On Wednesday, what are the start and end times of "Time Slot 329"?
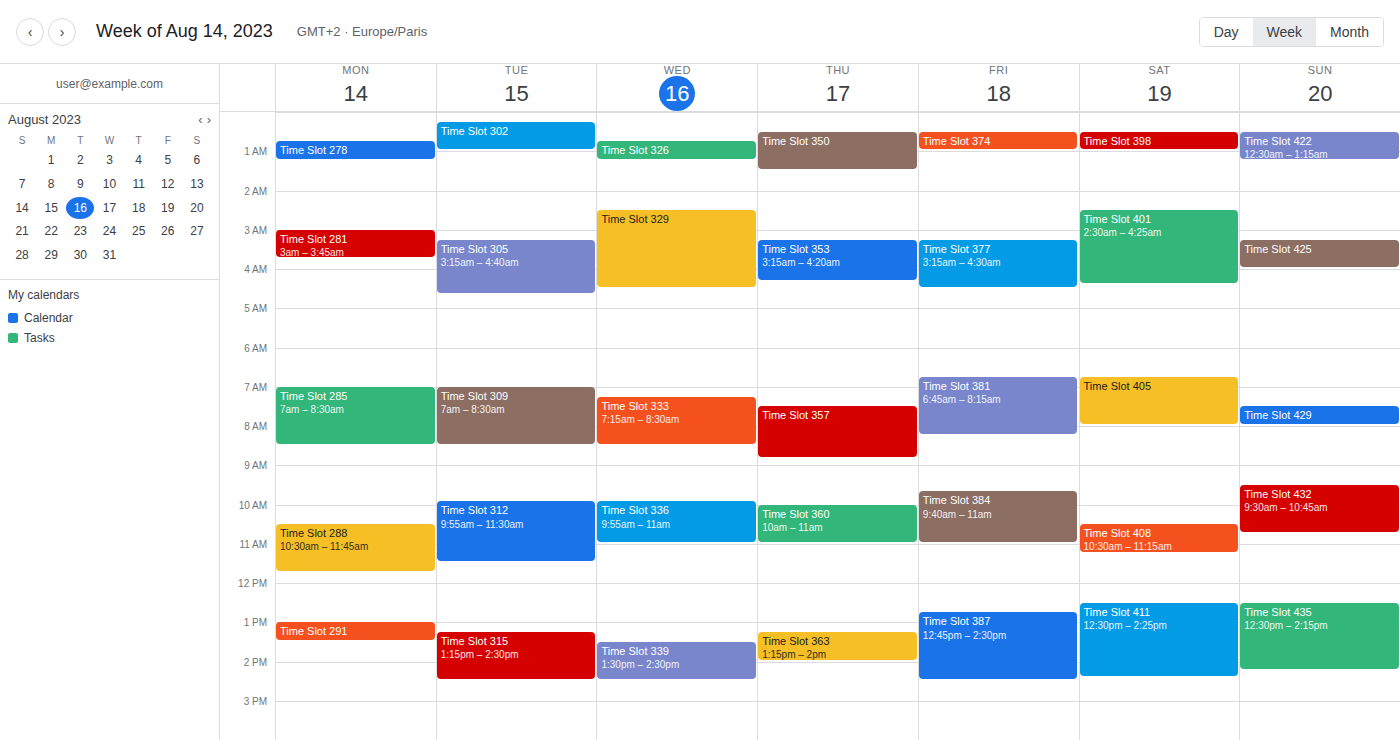
02:30 to 04:30